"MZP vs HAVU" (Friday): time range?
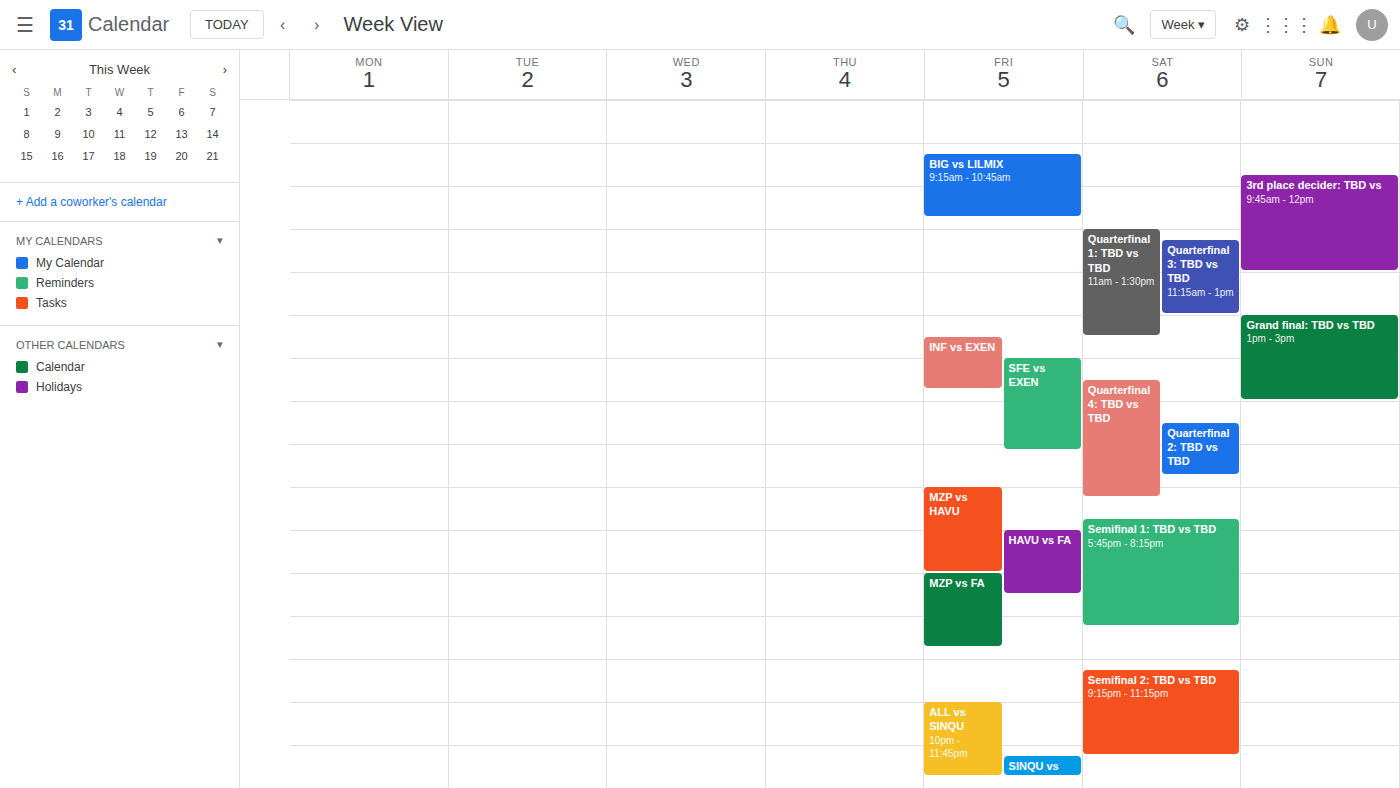
5:00 PM to 7:00 PM